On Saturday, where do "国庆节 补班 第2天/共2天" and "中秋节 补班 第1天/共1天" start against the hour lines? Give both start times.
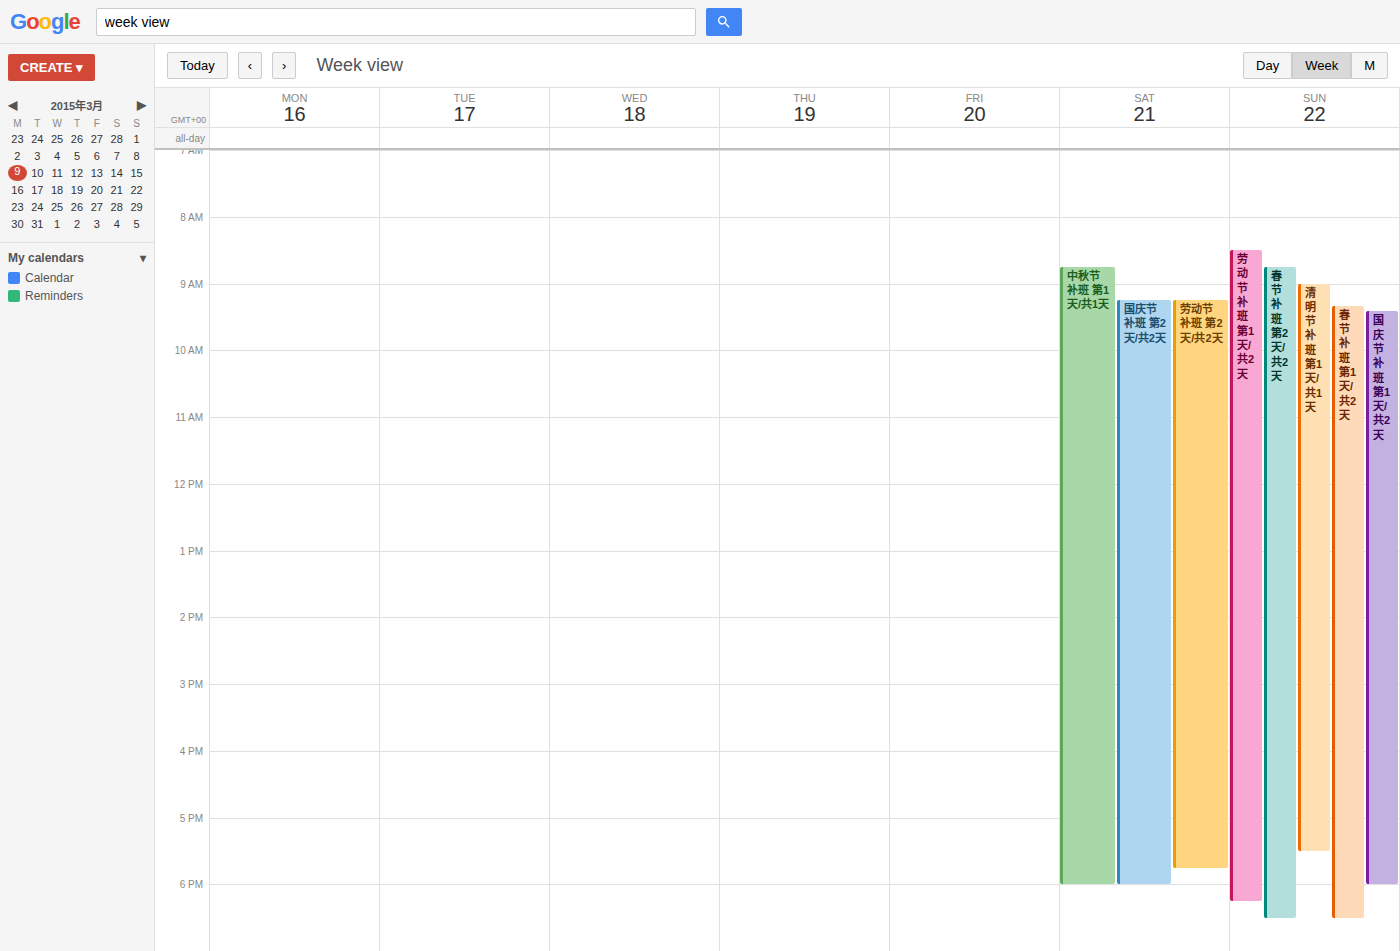
"国庆节 补班 第2天/共2天": 09:15, neither: a quarter of the way from the 09:00 line to the 10:00 line. "中秋节 补班 第1天/共1天": 08:45, neither: three quarters of the way from the 08:00 line to the 09:00 line.